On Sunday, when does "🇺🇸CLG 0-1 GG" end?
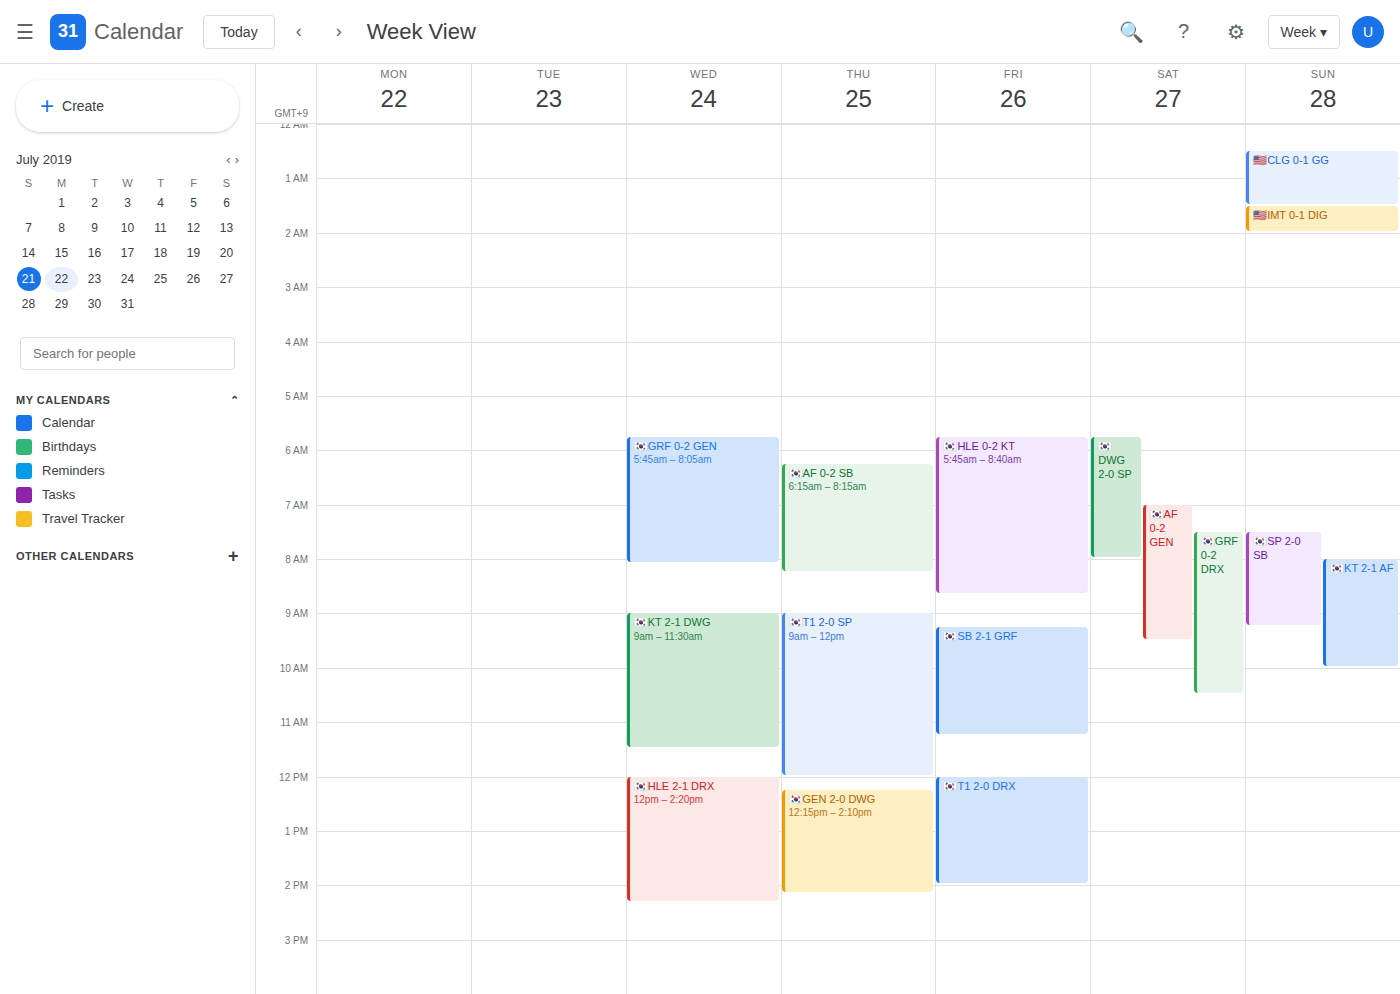
1:30 AM